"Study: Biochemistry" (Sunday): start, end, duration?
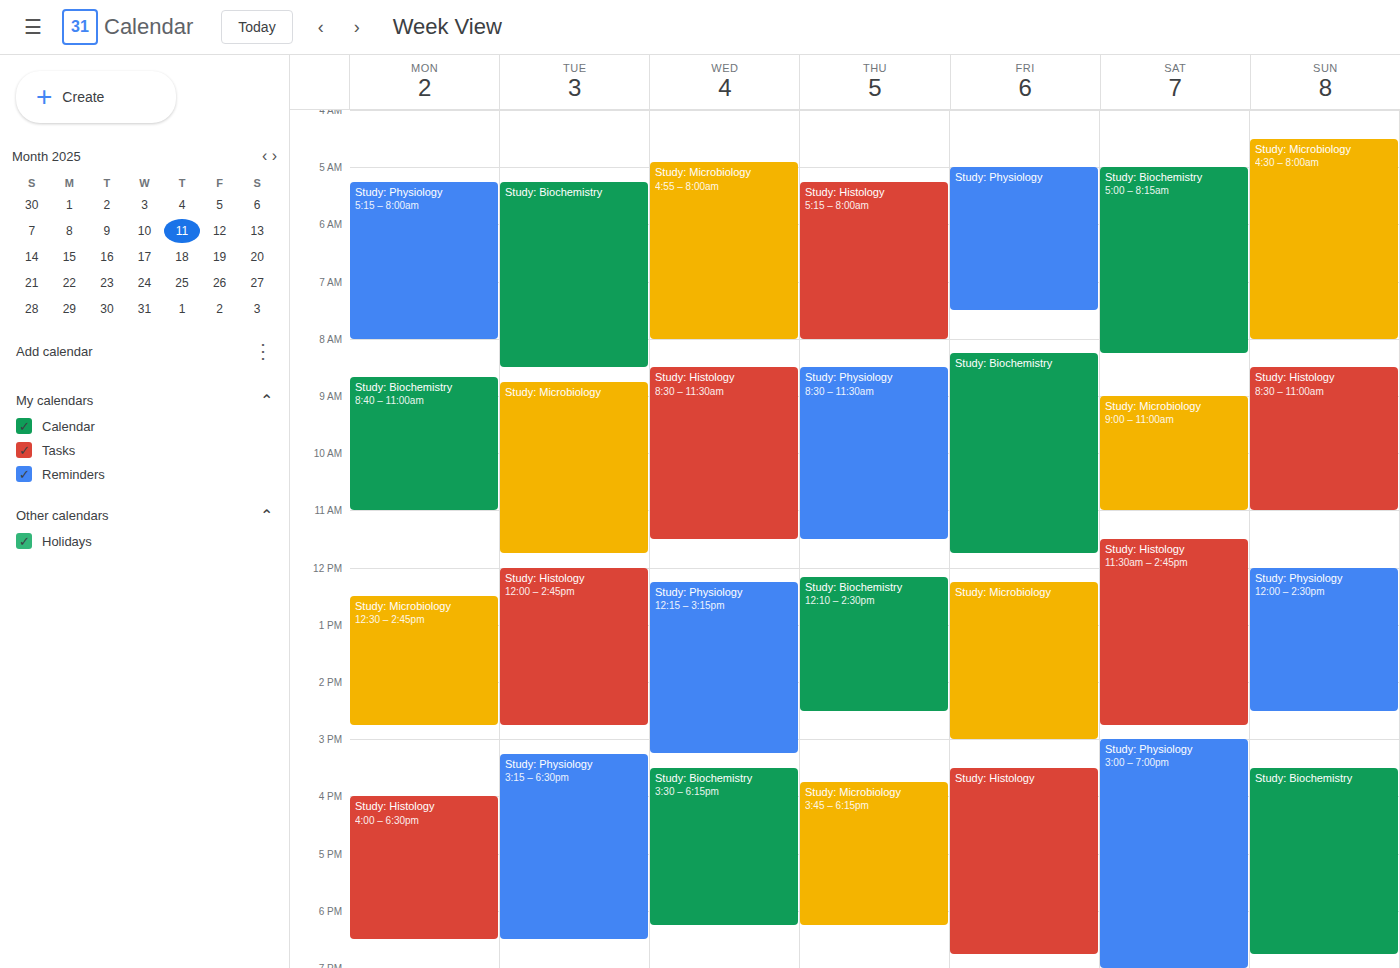
3:30 PM to 6:45 PM, 3 hours 15 minutes